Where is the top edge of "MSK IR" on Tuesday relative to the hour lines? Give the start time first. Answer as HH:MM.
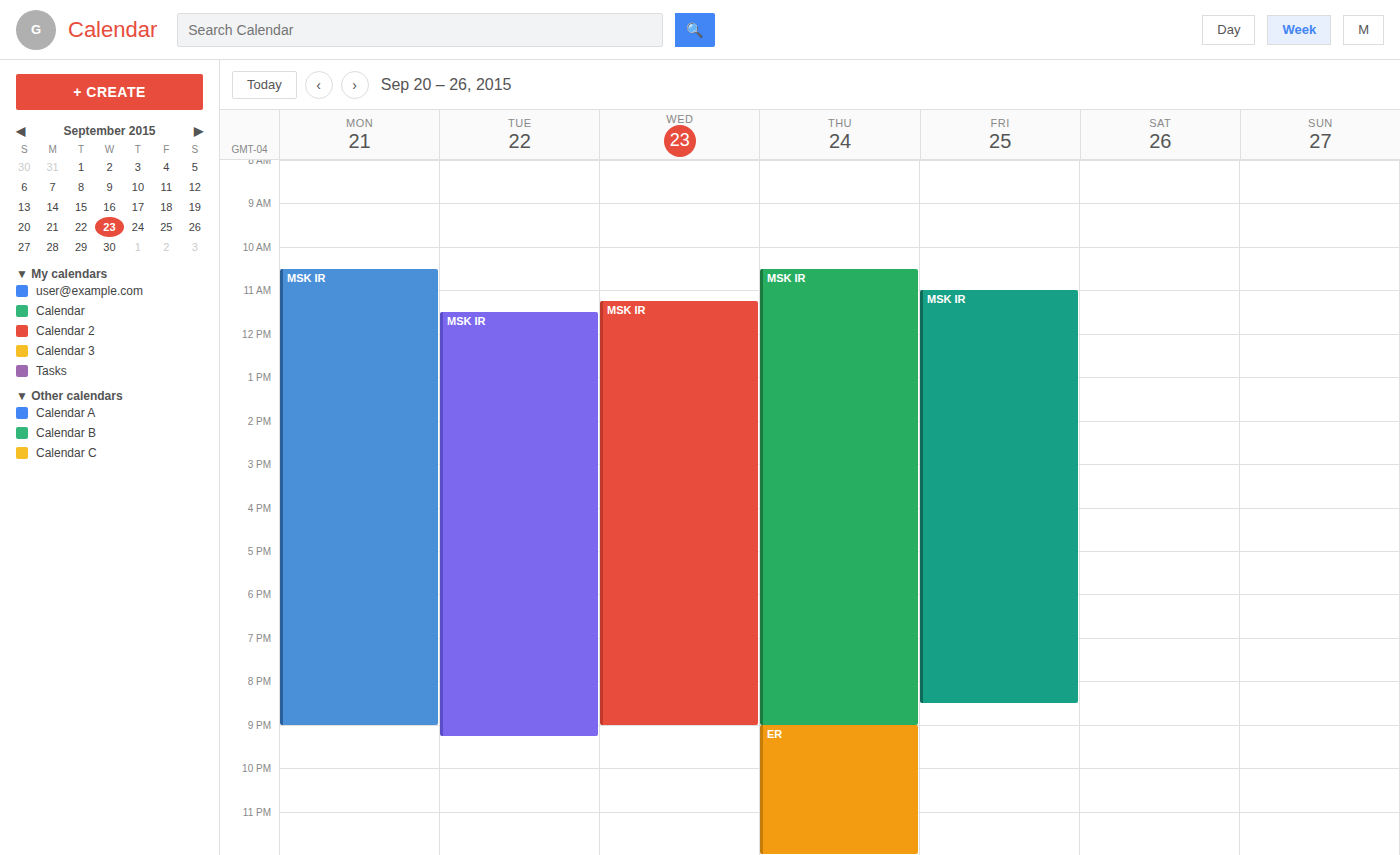
11:30 -- halfway between the 11:00 and 12:00 lines.